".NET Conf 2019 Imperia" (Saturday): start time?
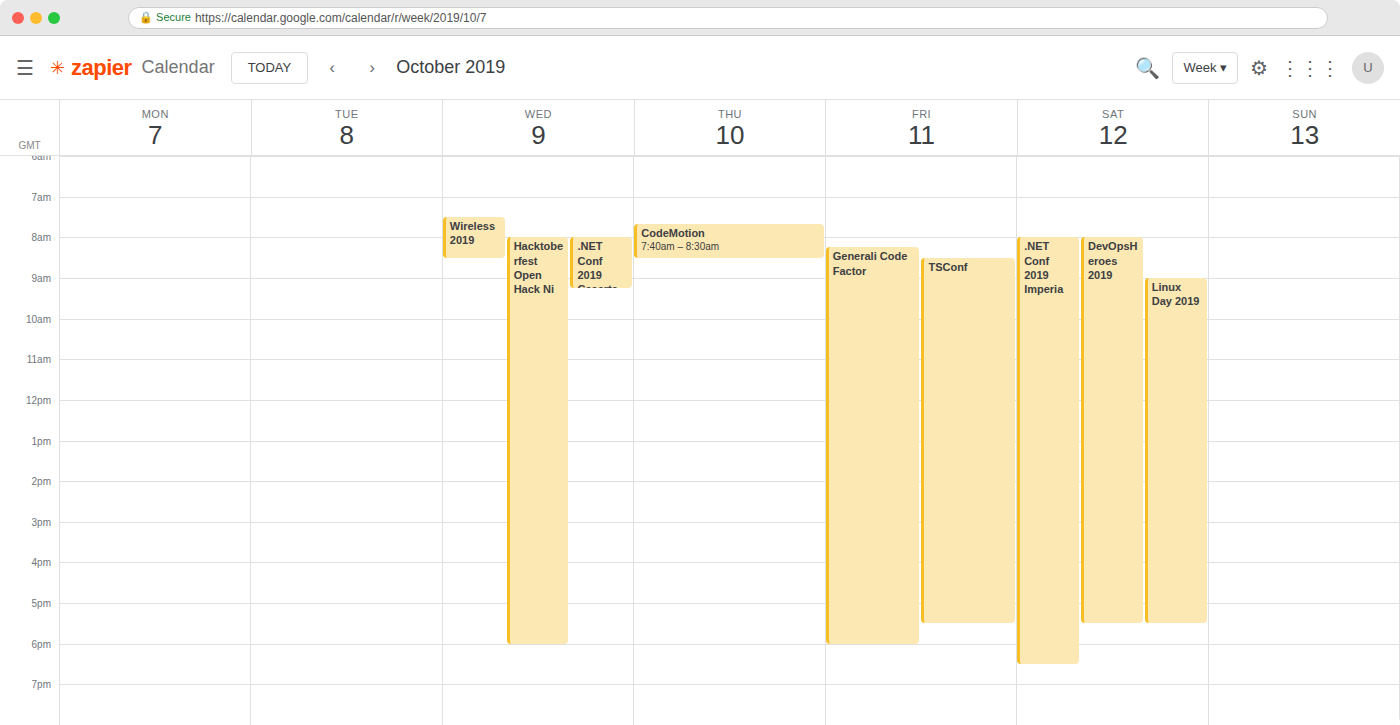
8:00 AM